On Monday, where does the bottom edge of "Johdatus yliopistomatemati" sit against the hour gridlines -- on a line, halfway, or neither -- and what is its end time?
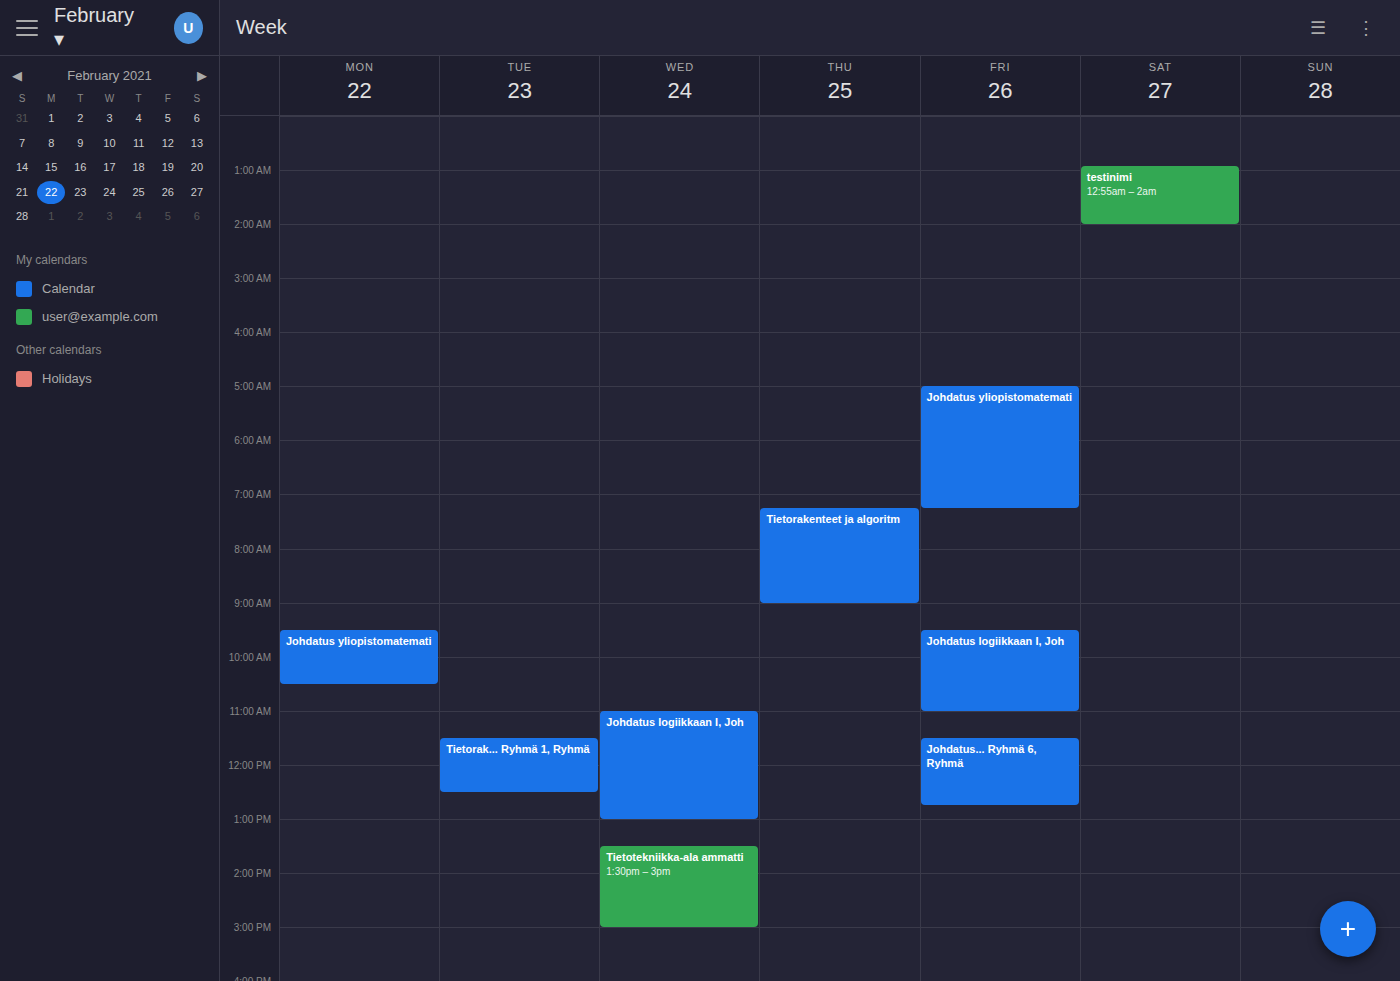
10:30 -- halfway between the 10:00 and 11:00 lines.